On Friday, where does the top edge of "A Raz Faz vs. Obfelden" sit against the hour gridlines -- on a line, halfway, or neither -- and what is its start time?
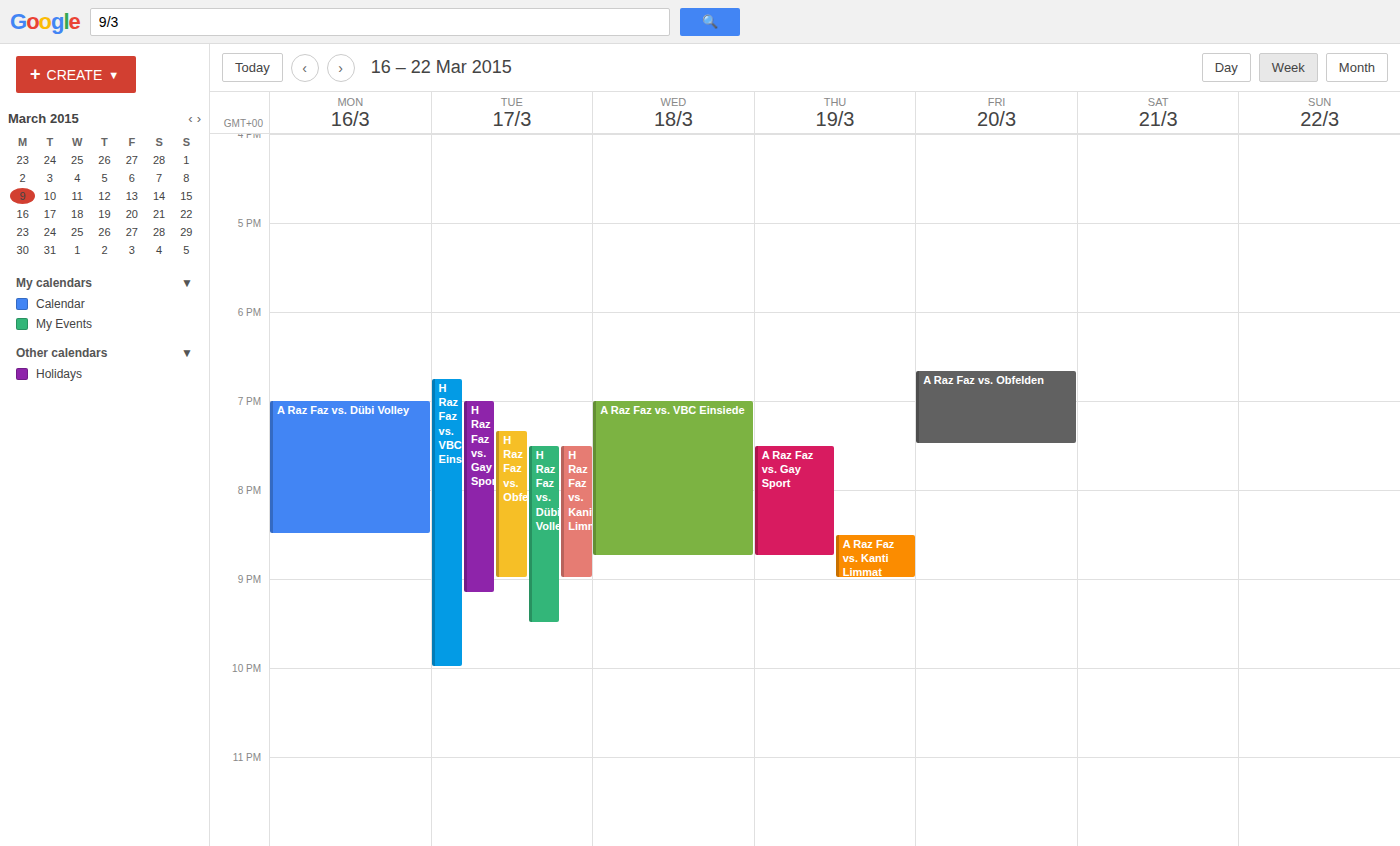
6:40 PM -- neither: 40 minutes below the 6 PM line and 20 minutes above the 7 PM line.